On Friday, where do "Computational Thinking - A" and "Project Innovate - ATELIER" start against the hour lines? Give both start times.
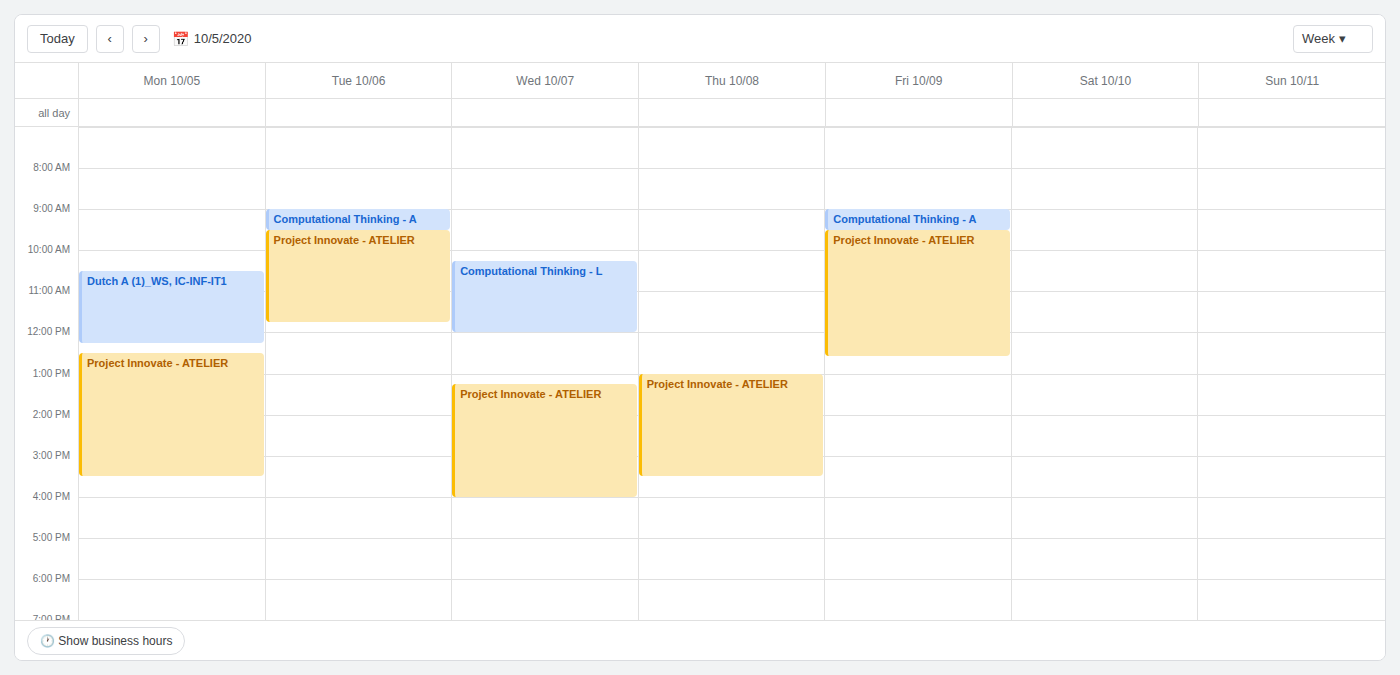
"Computational Thinking - A": 09:00, exactly on the 09:00 line. "Project Innovate - ATELIER": 09:30, halfway between the 09:00 and 10:00 lines.